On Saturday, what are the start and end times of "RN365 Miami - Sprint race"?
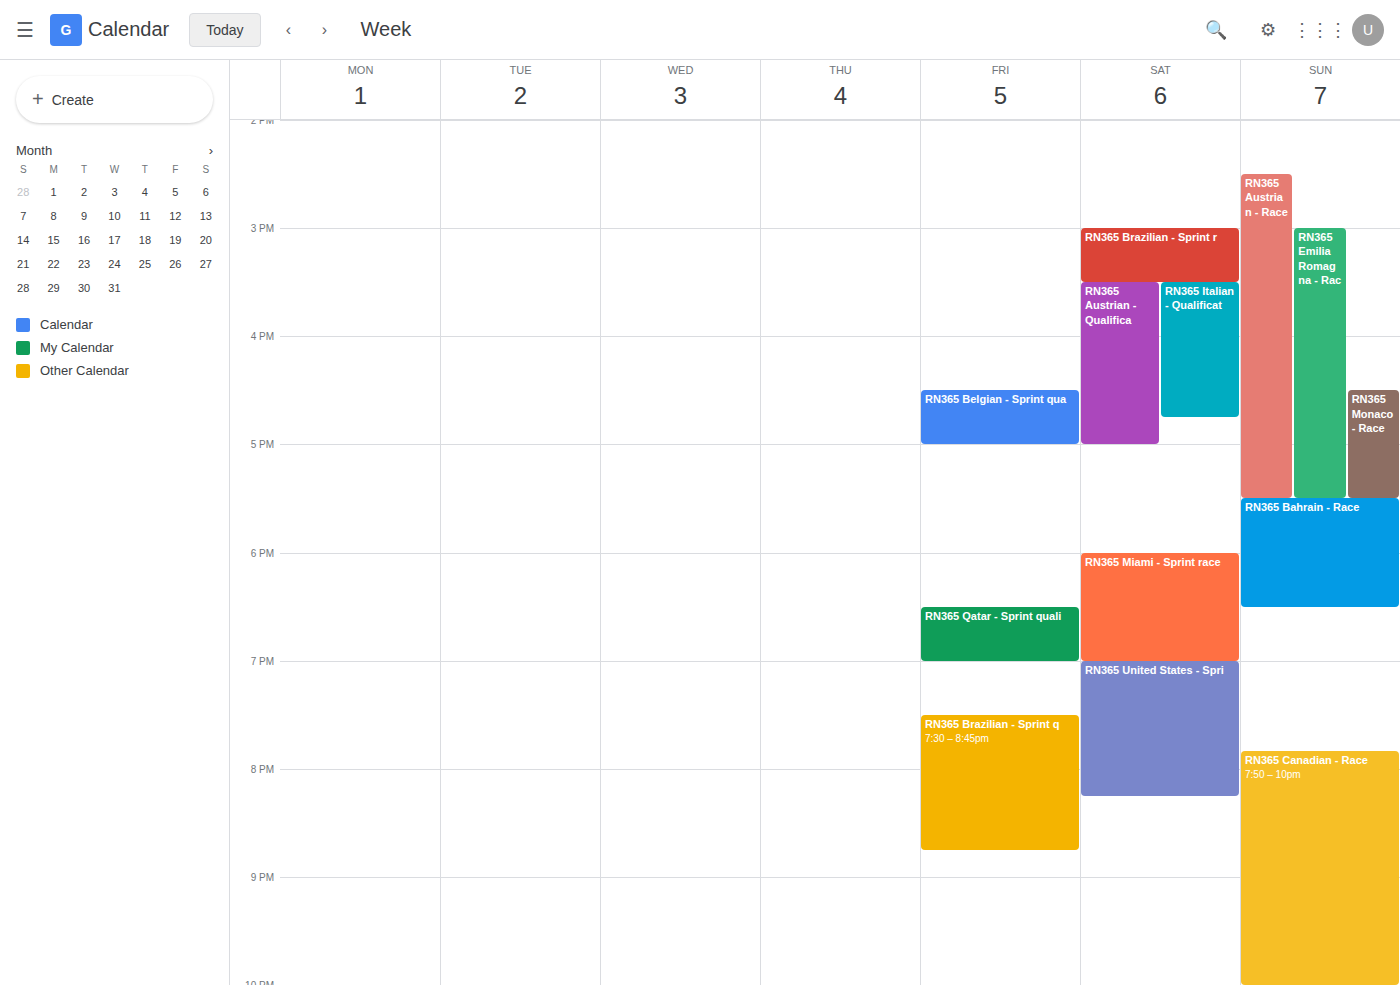
6:00 PM to 7:00 PM